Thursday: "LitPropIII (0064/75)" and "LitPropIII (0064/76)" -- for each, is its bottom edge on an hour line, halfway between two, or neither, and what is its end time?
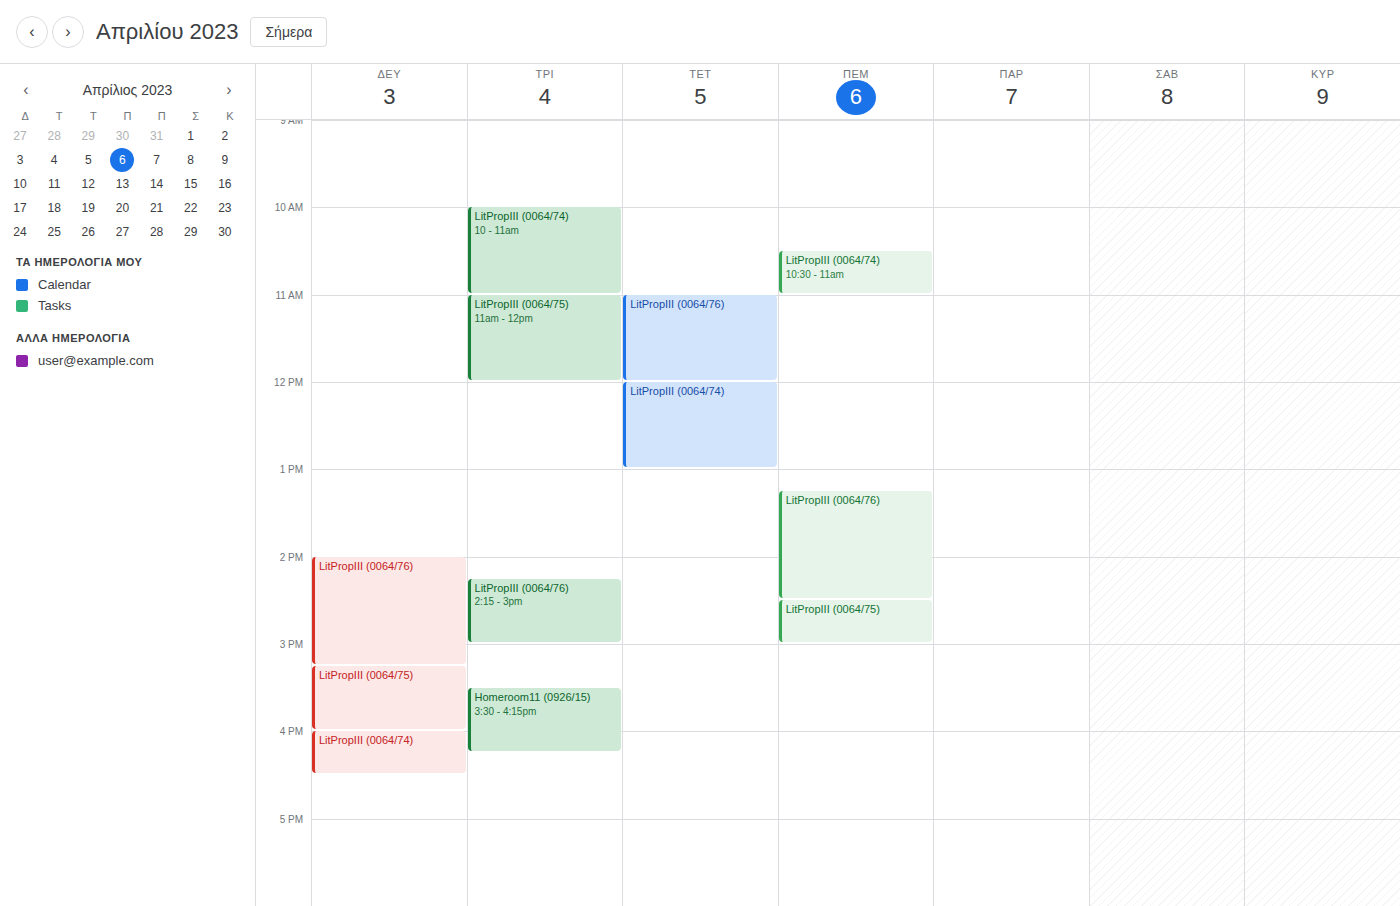
"LitPropIII (0064/75)": 3:00 PM, exactly on the 3 PM line. "LitPropIII (0064/76)": 2:30 PM, halfway between the 2 PM and 3 PM lines.